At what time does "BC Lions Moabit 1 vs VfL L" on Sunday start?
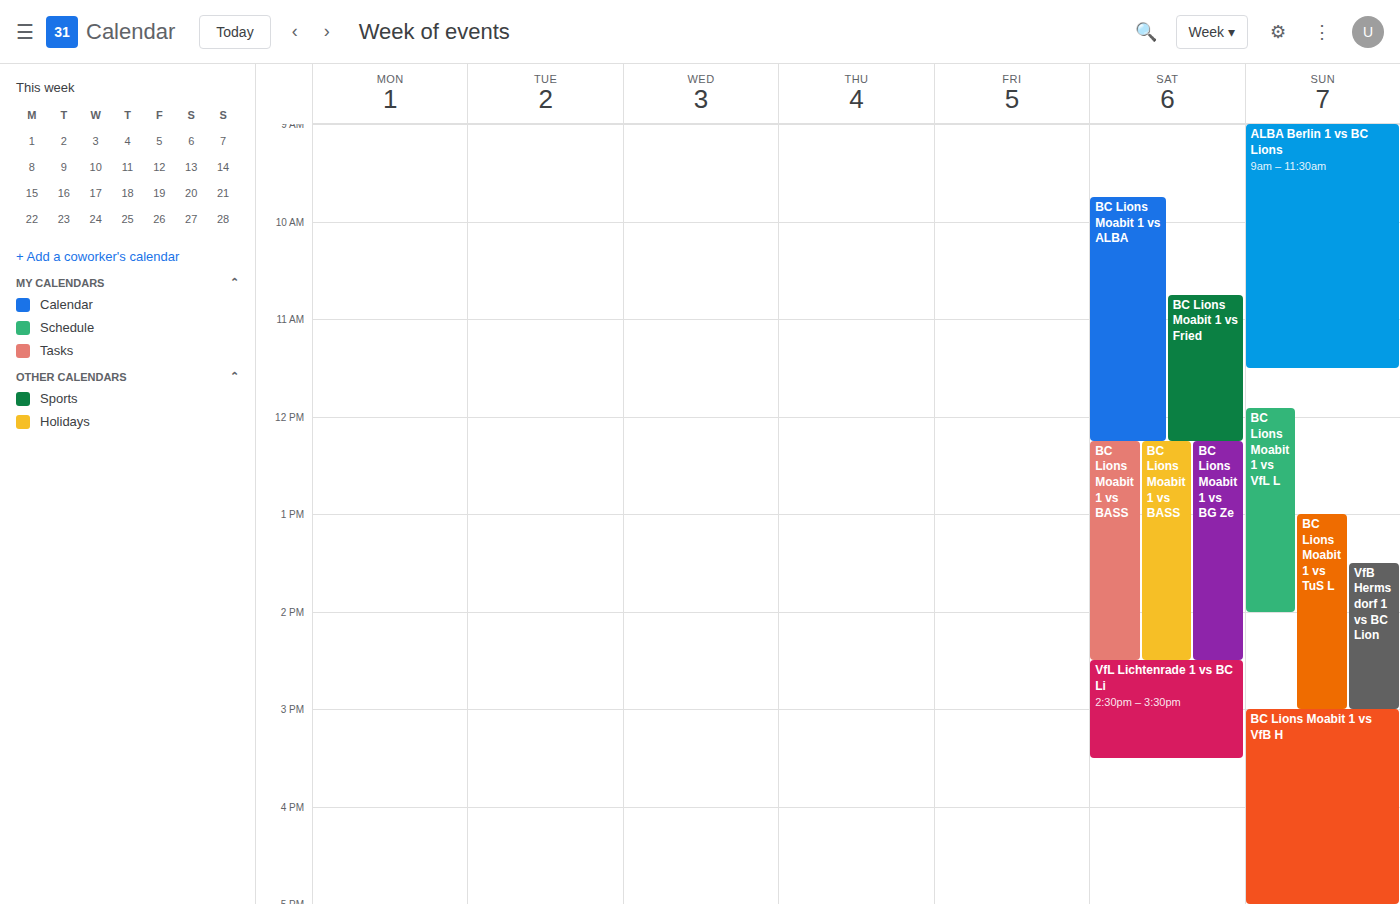
11:55 AM